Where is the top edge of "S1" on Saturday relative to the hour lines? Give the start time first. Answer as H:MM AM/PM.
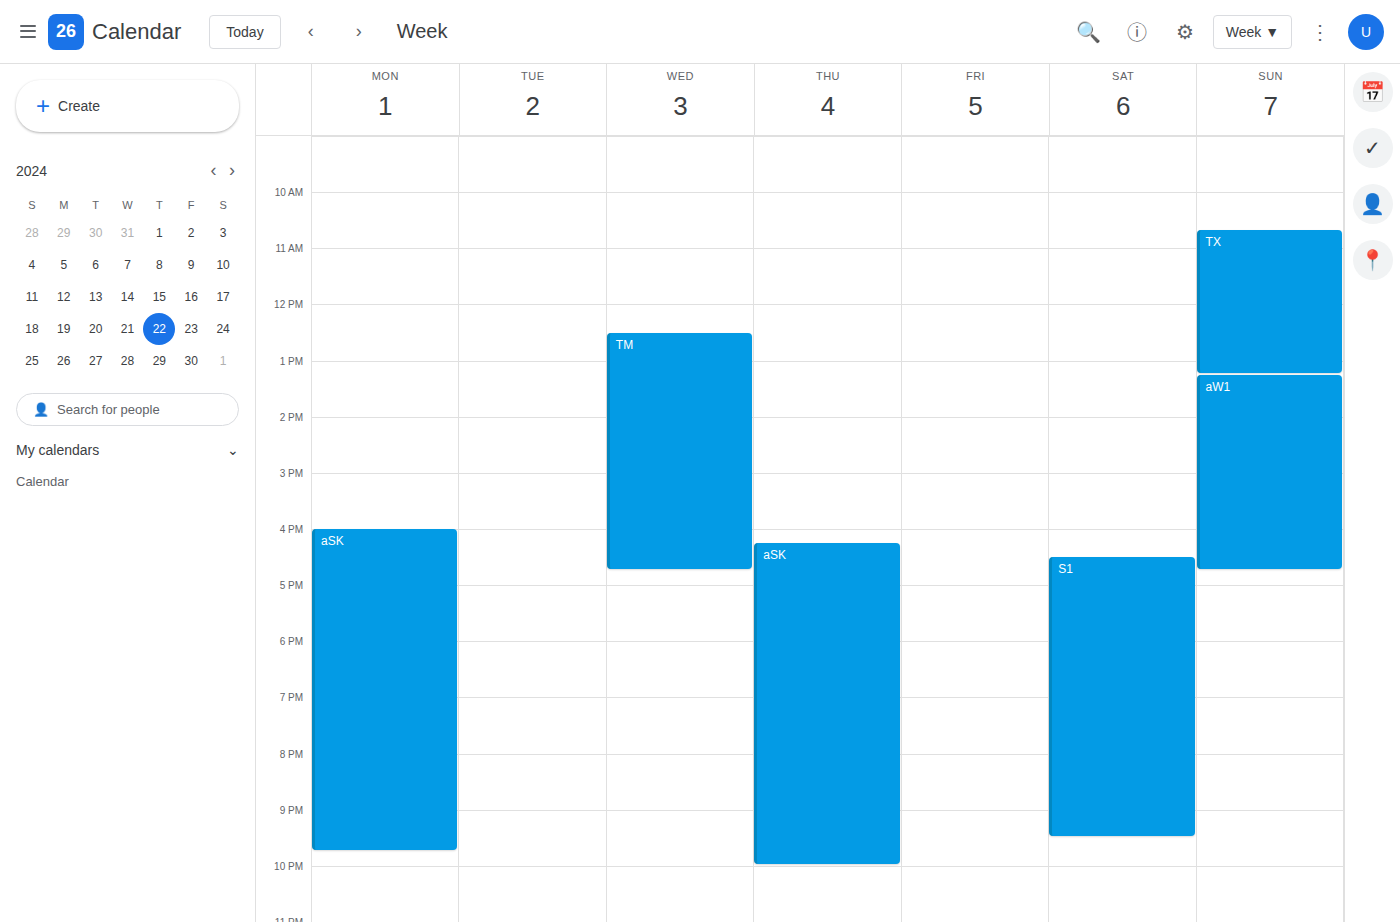
4:30 PM -- halfway between the 4 PM and 5 PM lines.